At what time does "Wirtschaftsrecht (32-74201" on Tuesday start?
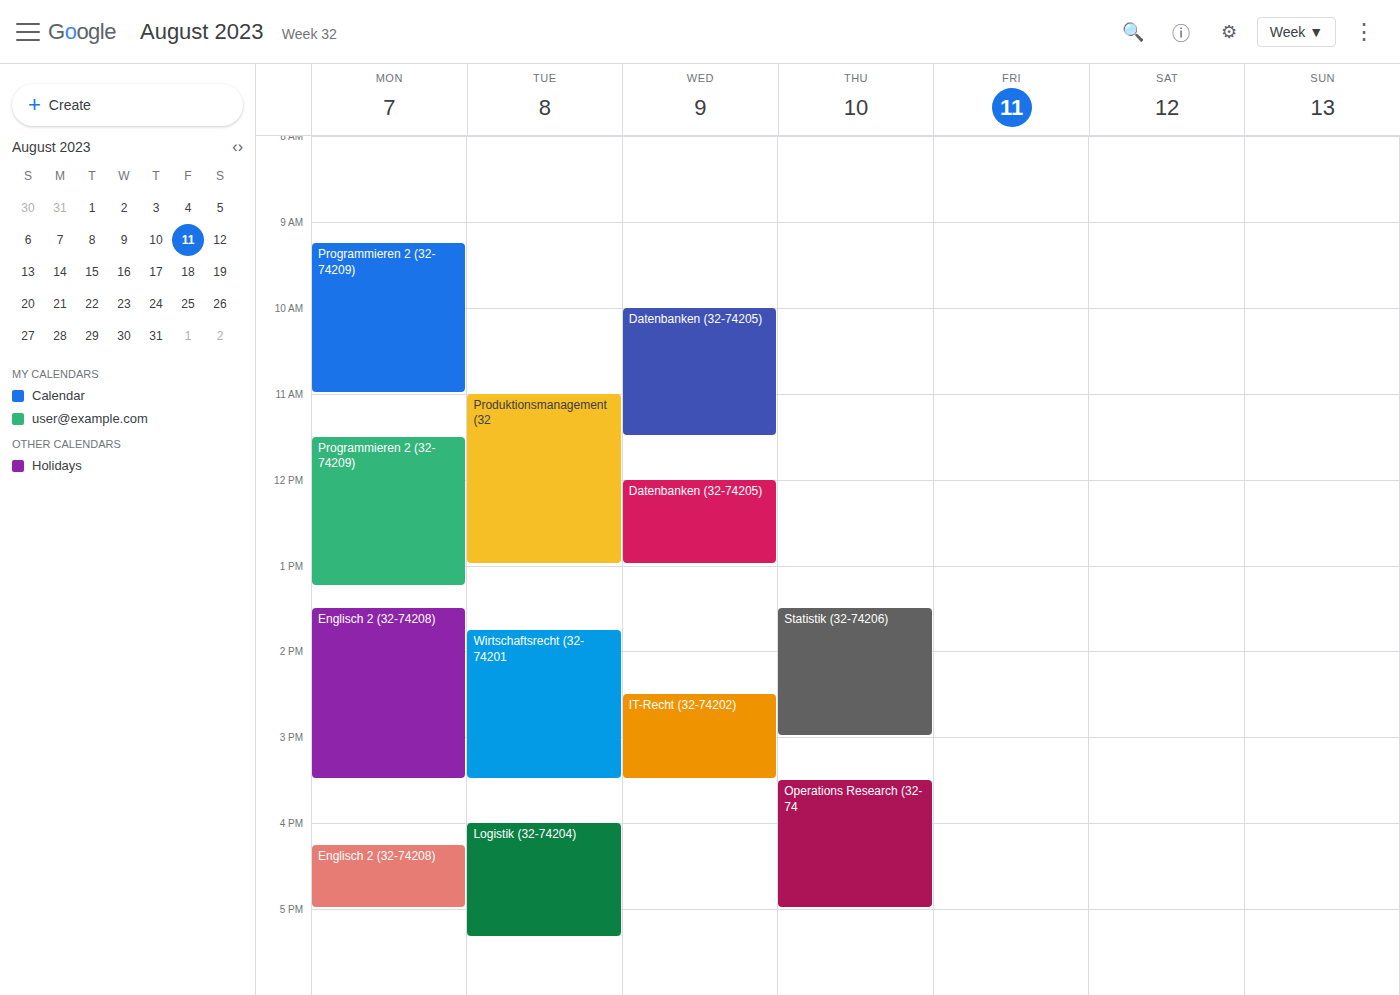
1:45 PM